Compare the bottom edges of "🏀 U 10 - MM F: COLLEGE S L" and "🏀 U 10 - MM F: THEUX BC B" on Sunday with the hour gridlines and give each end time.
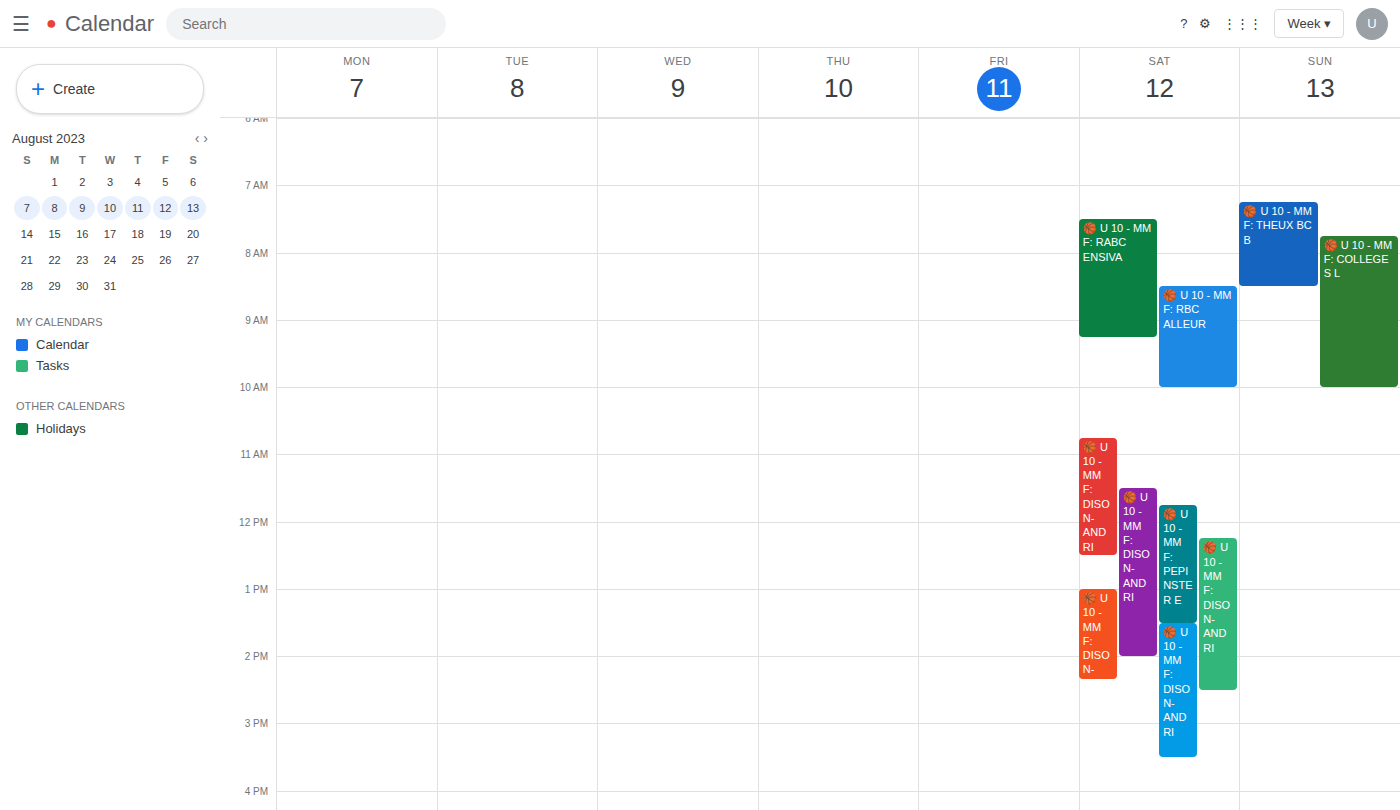
"🏀 U 10 - MM F: COLLEGE S L": 10:00 AM, exactly on the 10 AM line. "🏀 U 10 - MM F: THEUX BC B": 8:30 AM, halfway between the 8 AM and 9 AM lines.